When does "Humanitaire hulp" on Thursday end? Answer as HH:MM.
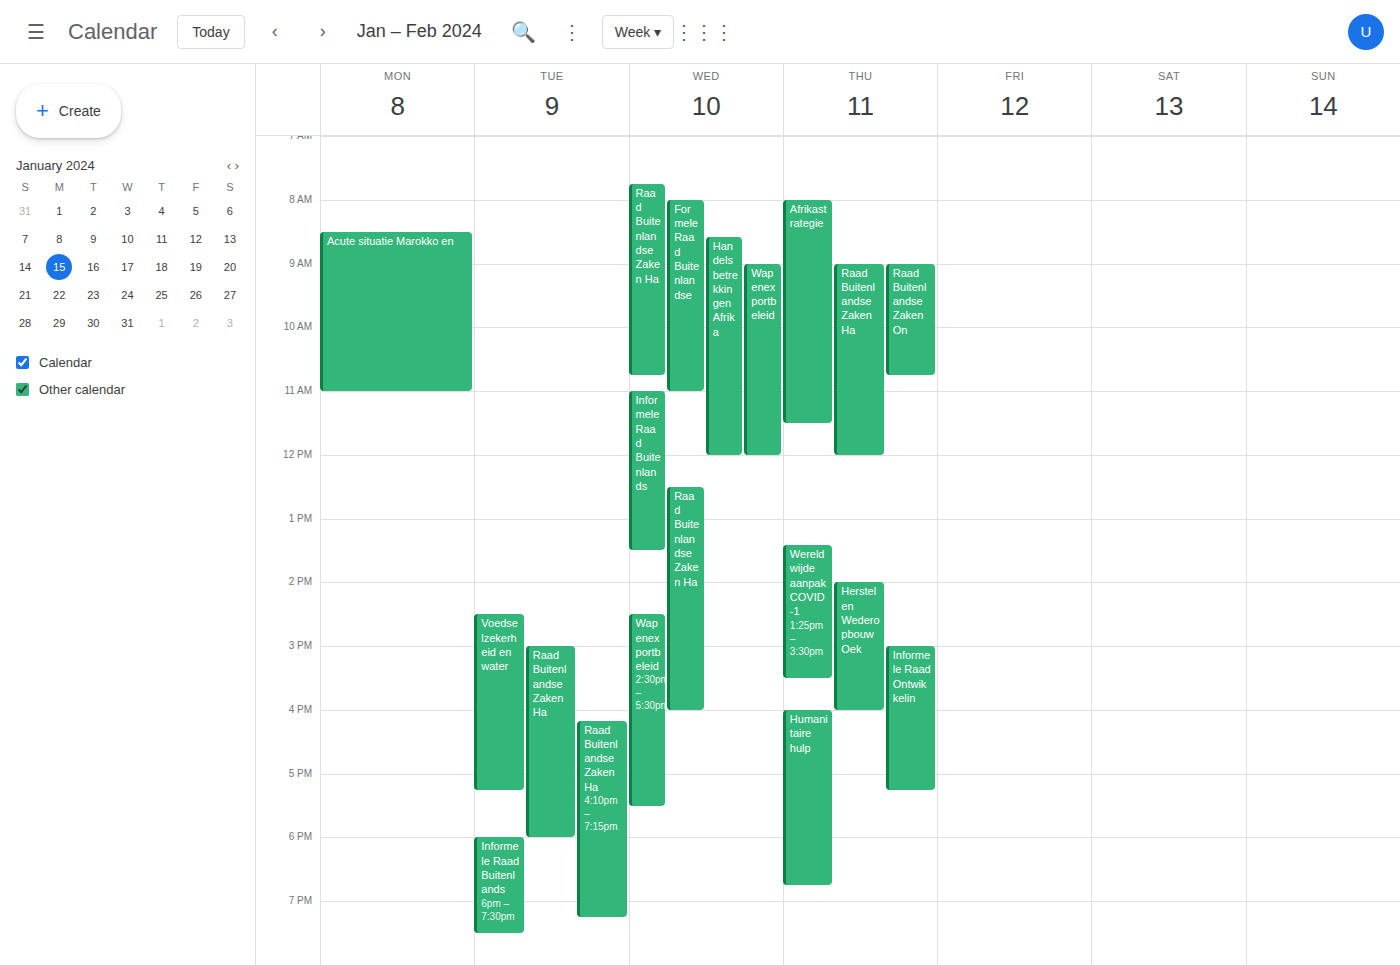
18:45